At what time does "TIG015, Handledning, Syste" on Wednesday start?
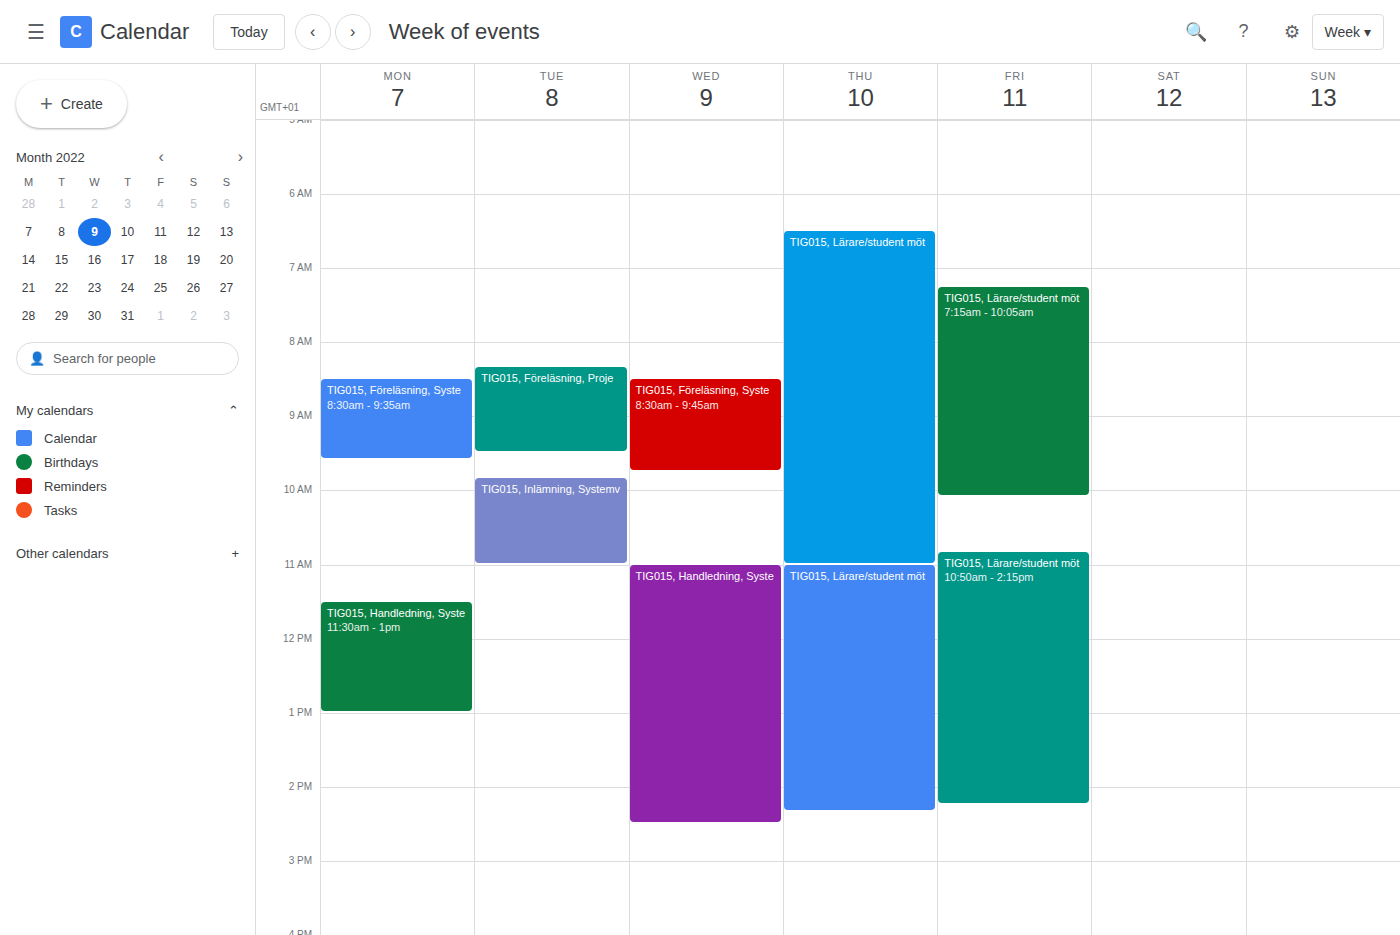
11:00 AM